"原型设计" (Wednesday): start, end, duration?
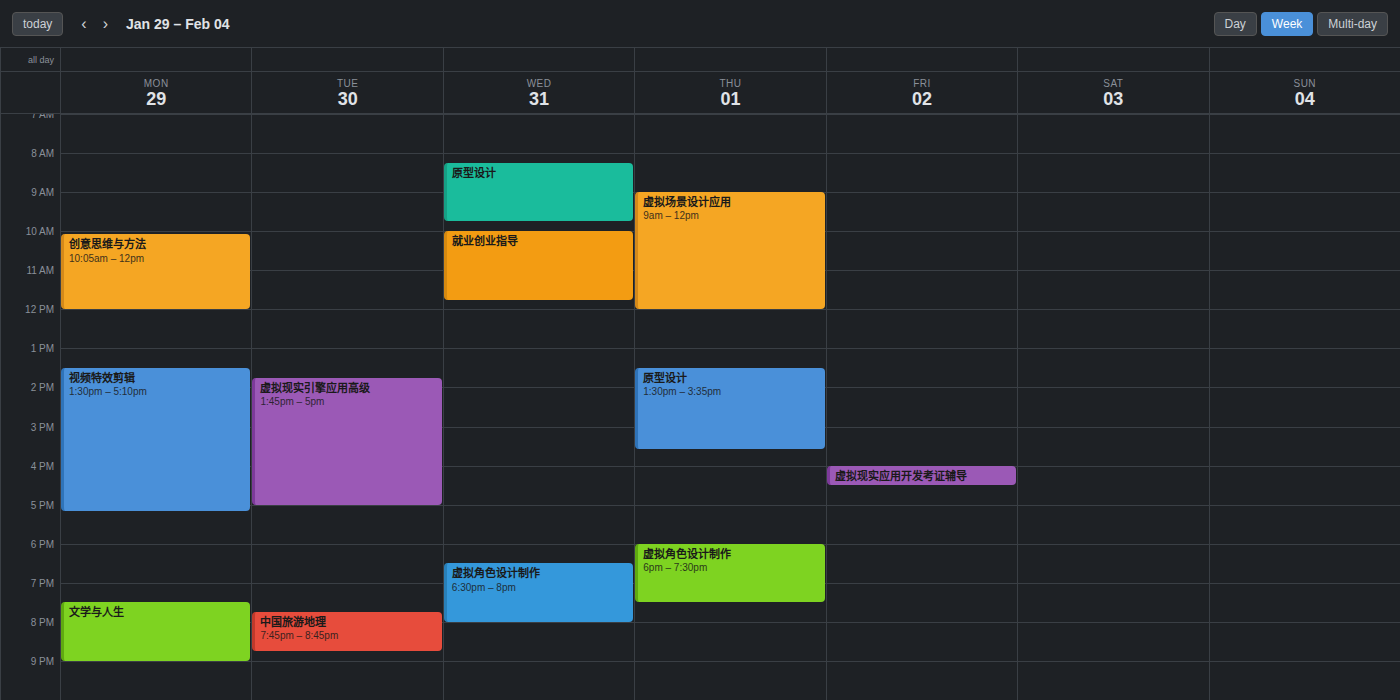
8:15 AM to 9:45 AM, 1 hour 30 minutes